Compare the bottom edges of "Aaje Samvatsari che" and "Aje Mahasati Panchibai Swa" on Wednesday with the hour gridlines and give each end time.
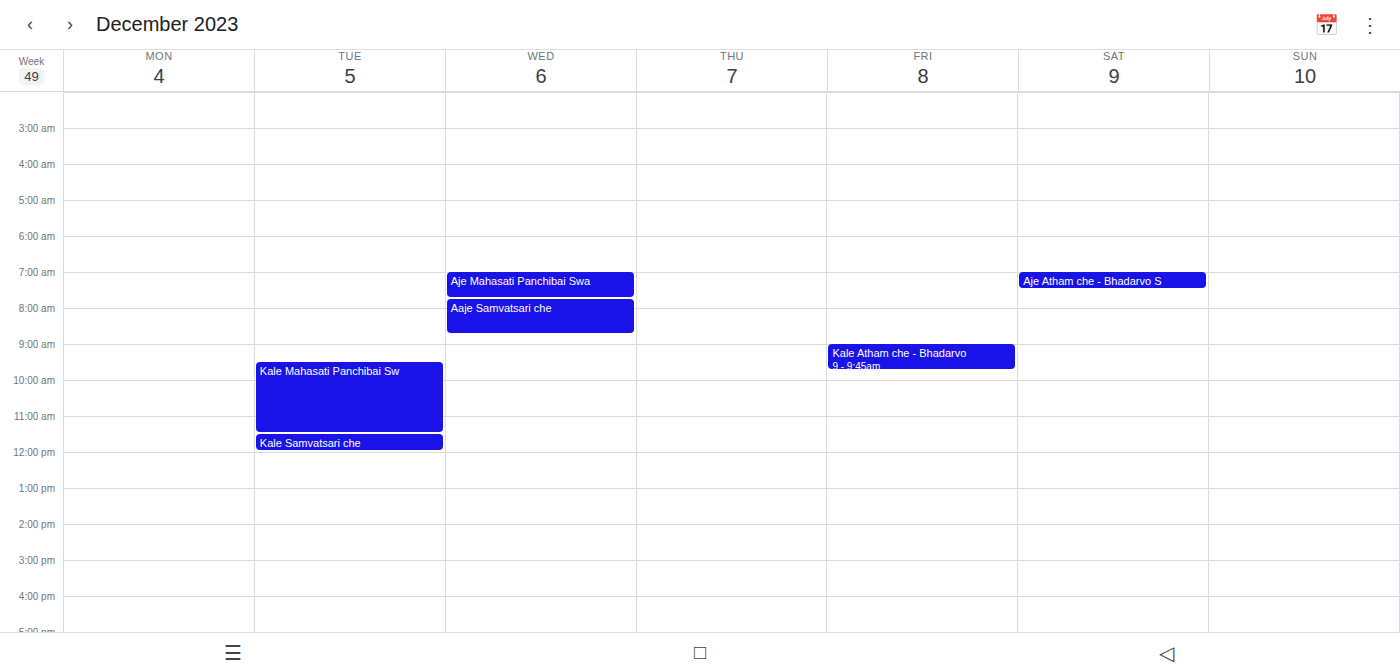
"Aaje Samvatsari che": 08:45, neither: three quarters of the way from the 08:00 line to the 09:00 line. "Aje Mahasati Panchibai Swa": 07:45, neither: three quarters of the way from the 07:00 line to the 08:00 line.